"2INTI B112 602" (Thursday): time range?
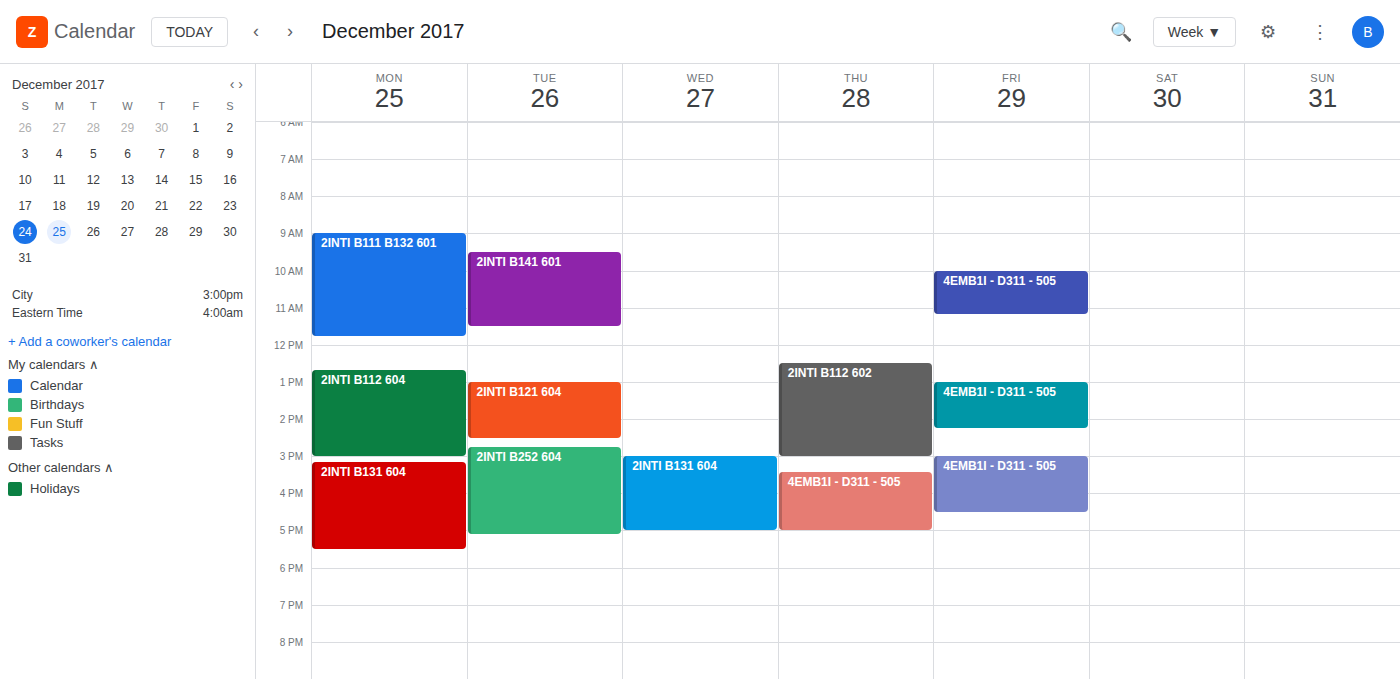
12:30 PM to 3:00 PM